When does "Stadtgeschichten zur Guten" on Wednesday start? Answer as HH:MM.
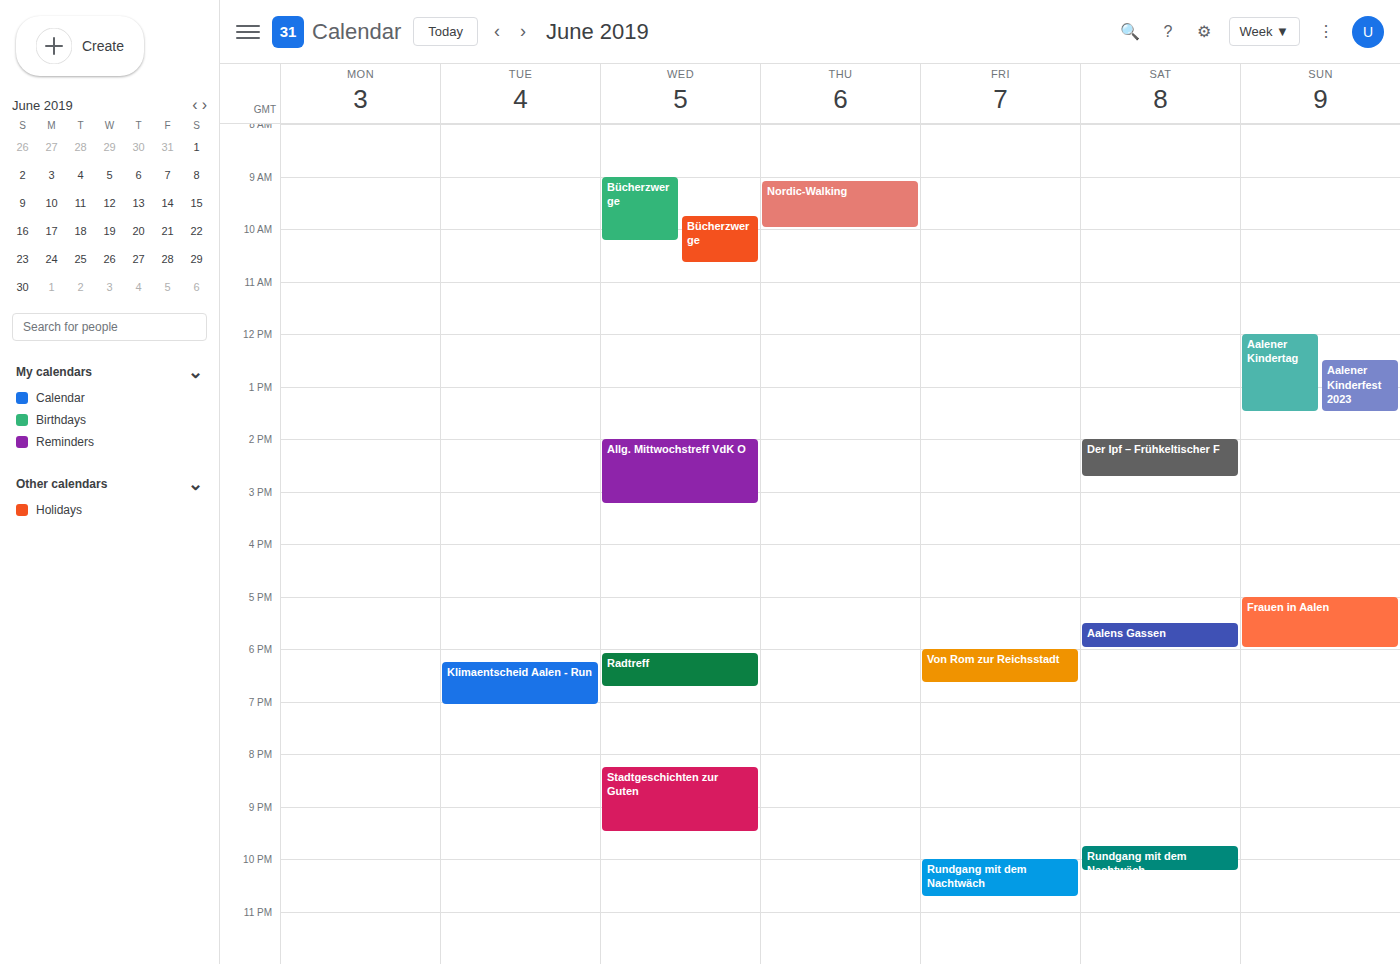
20:15